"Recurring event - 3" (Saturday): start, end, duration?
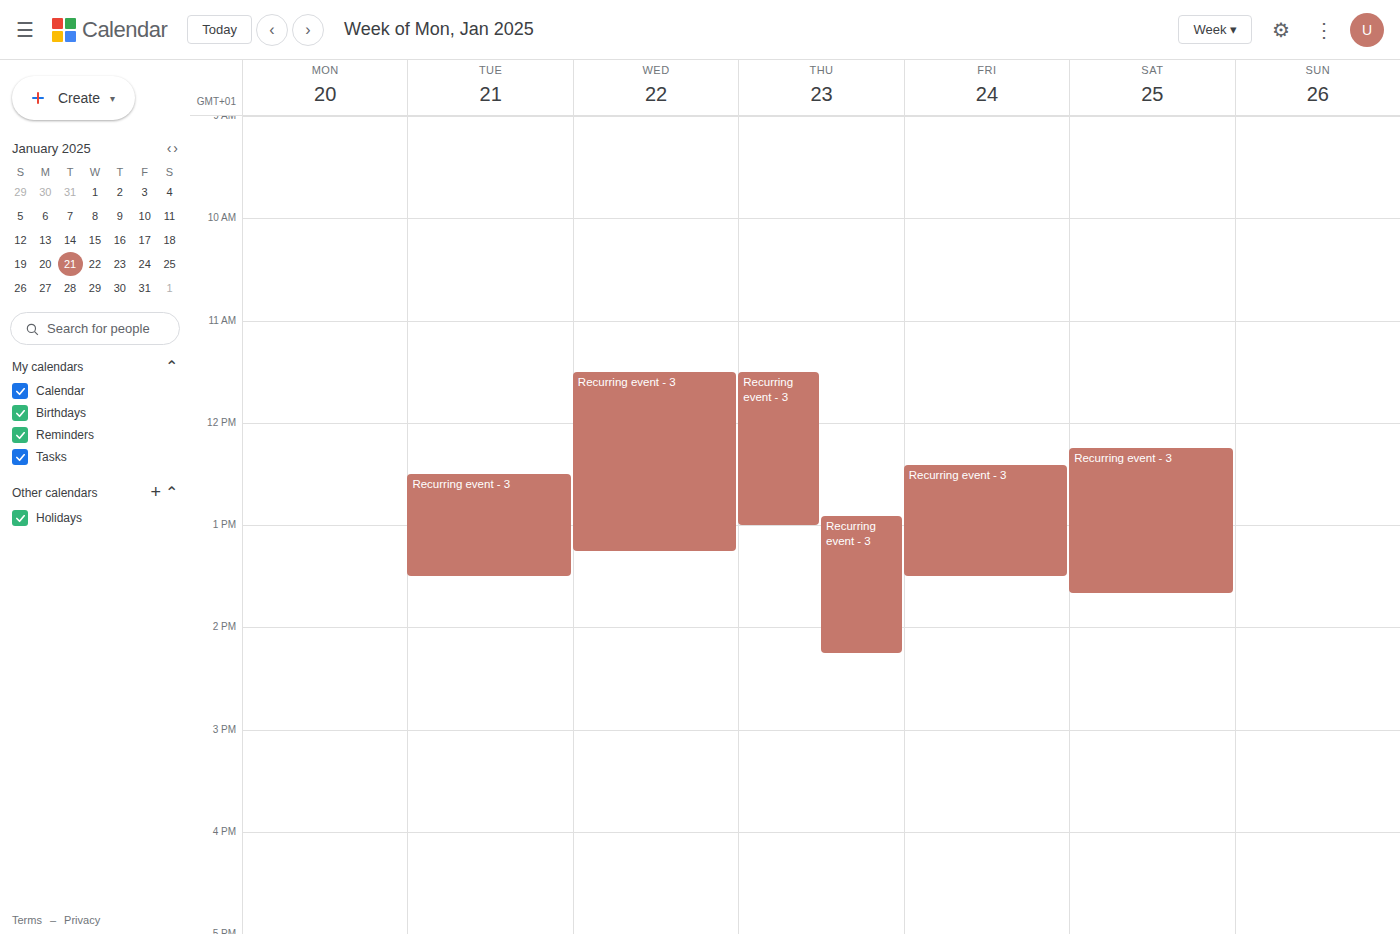
12:15 PM to 1:40 PM, 1 hour 25 minutes